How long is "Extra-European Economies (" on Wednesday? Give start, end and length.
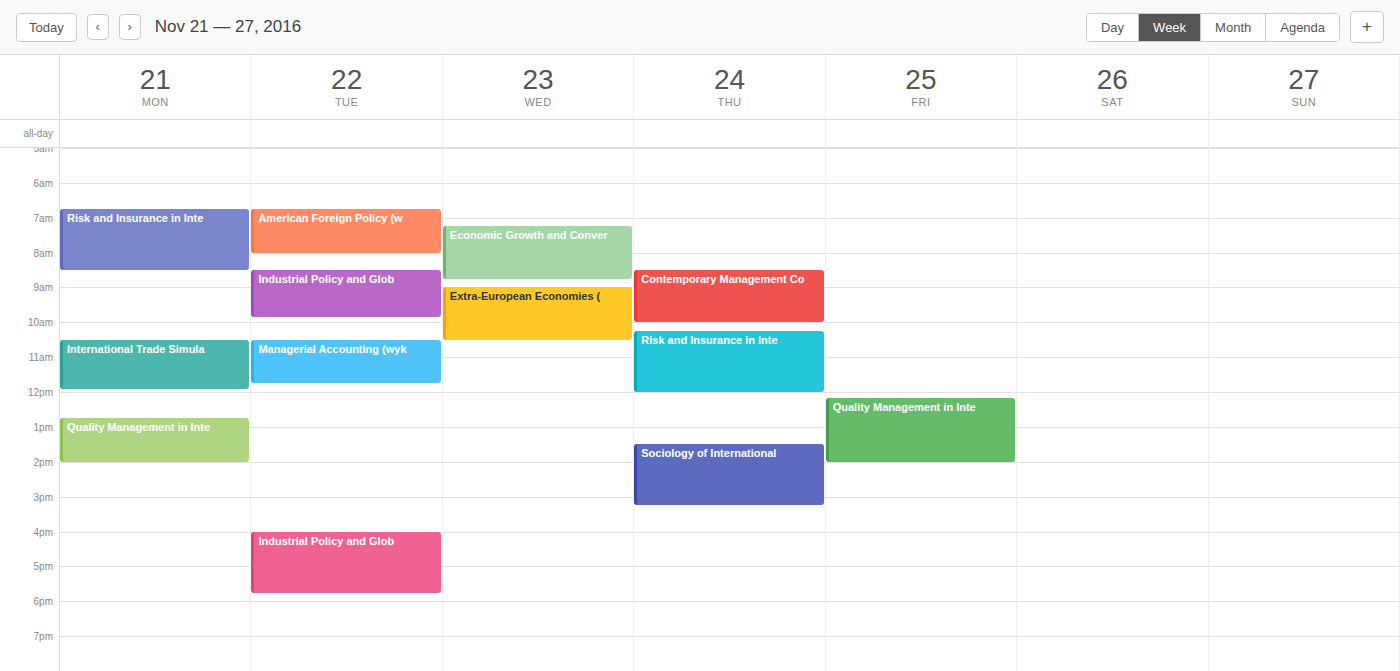
09:00 to 10:30, 1 hour 30 minutes